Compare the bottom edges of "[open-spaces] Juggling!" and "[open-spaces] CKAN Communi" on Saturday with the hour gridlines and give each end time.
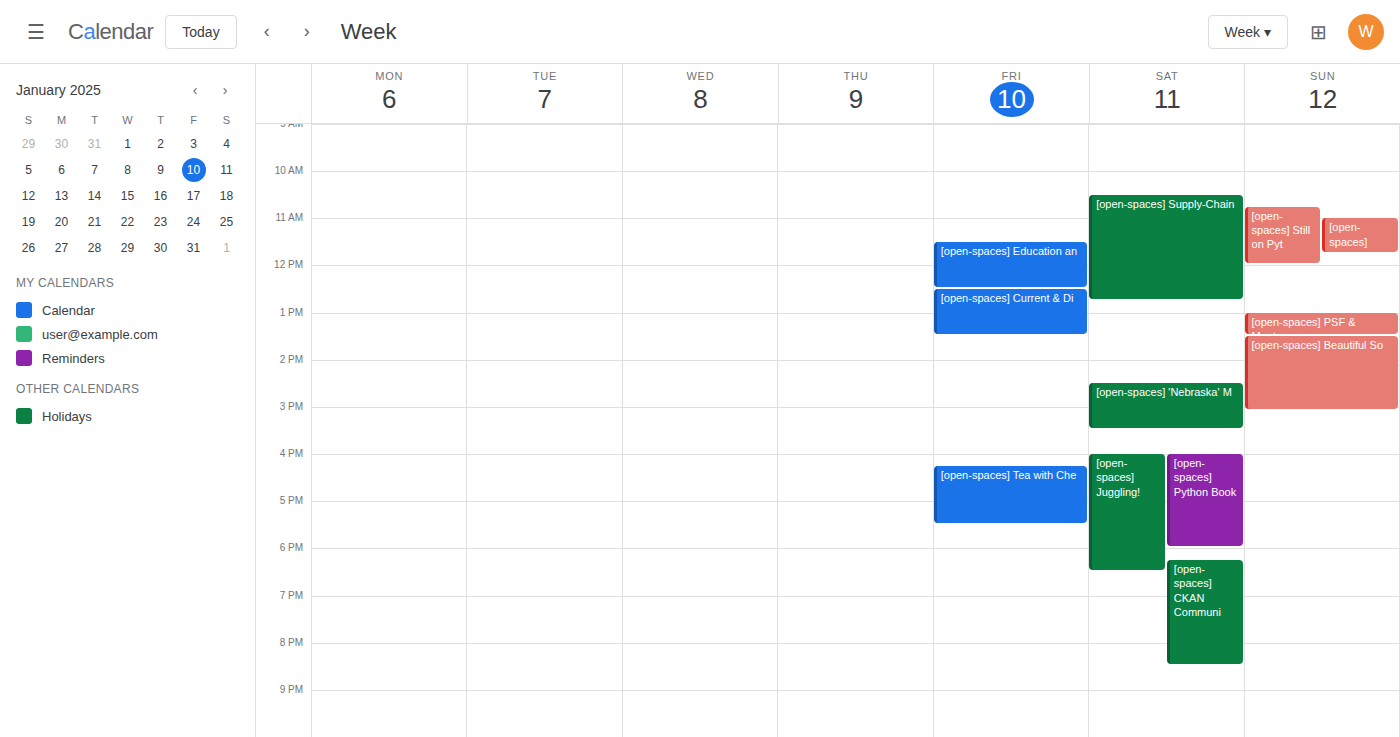
"[open-spaces] Juggling!": 6:30 PM, halfway between the 6 PM and 7 PM lines. "[open-spaces] CKAN Communi": 8:30 PM, halfway between the 8 PM and 9 PM lines.